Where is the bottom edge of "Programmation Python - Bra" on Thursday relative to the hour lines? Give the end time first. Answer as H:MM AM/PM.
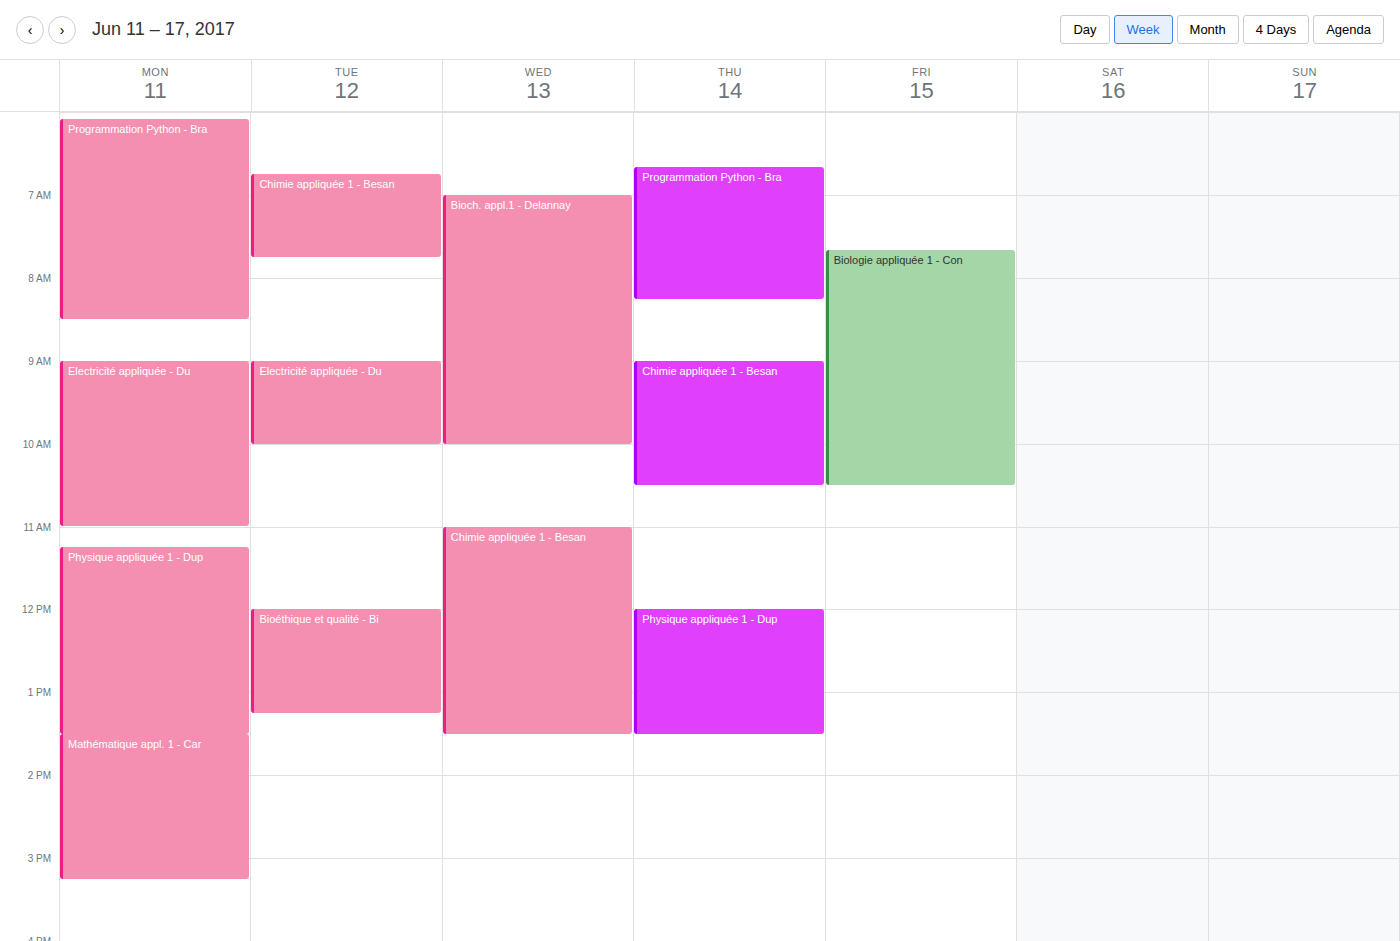
8:15 AM -- neither: a quarter of the way from the 8 AM line to the 9 AM line.